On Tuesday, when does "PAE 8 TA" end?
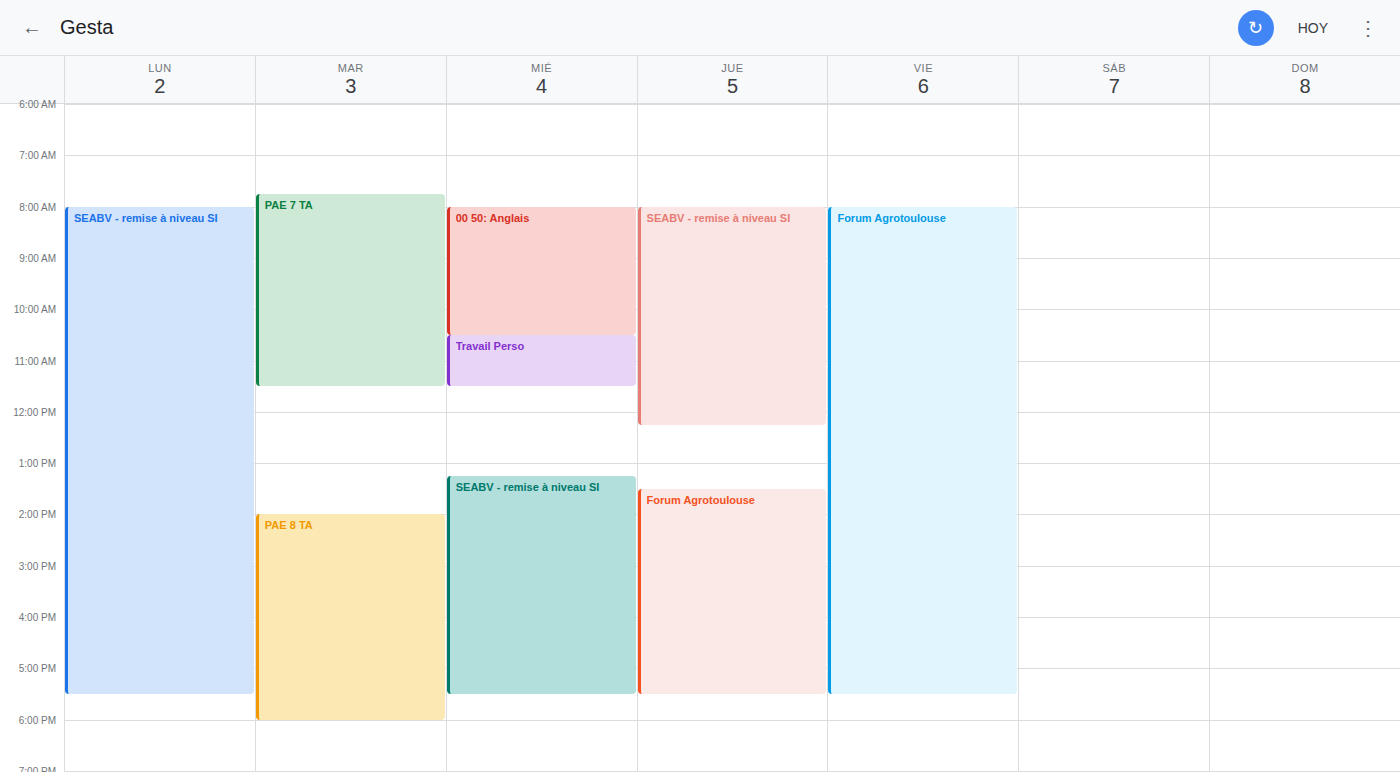
18:00